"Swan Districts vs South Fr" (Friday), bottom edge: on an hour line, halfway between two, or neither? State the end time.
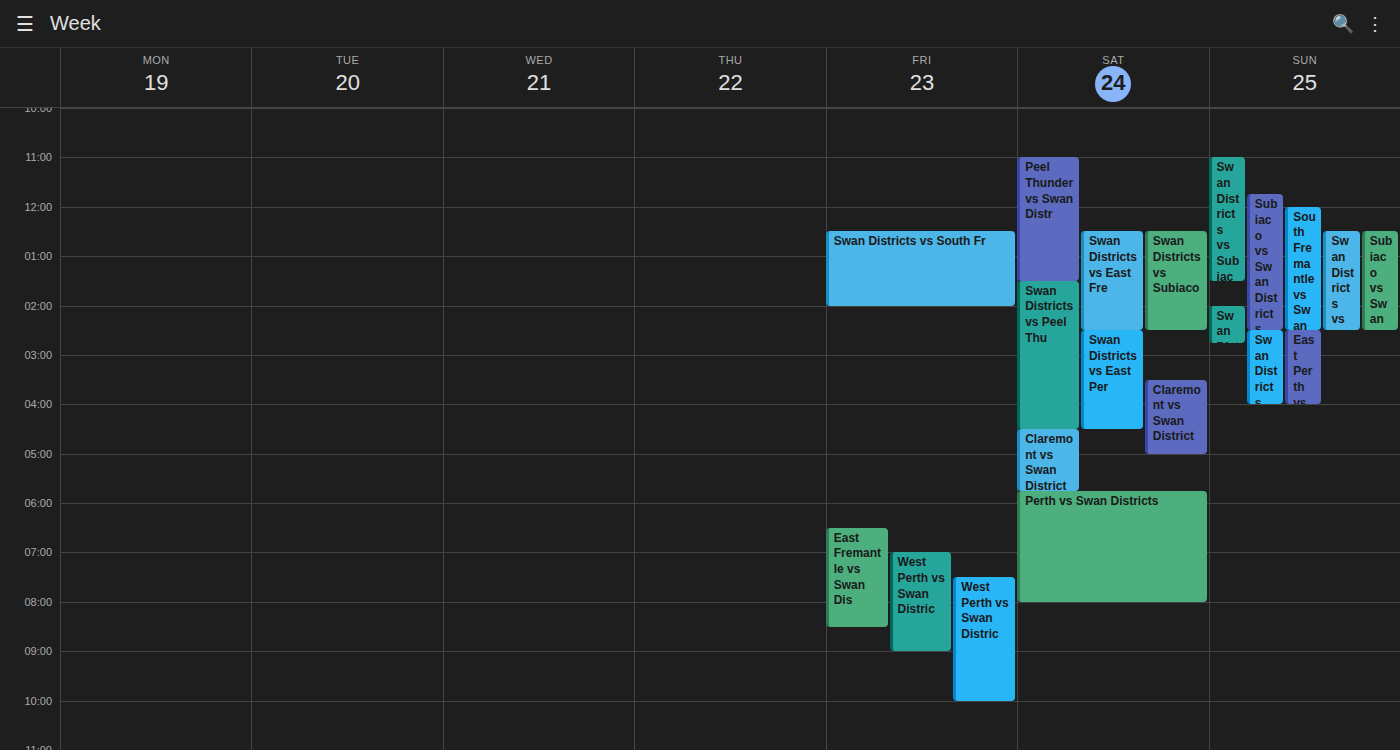
2:00 PM -- exactly on the 2 PM line.